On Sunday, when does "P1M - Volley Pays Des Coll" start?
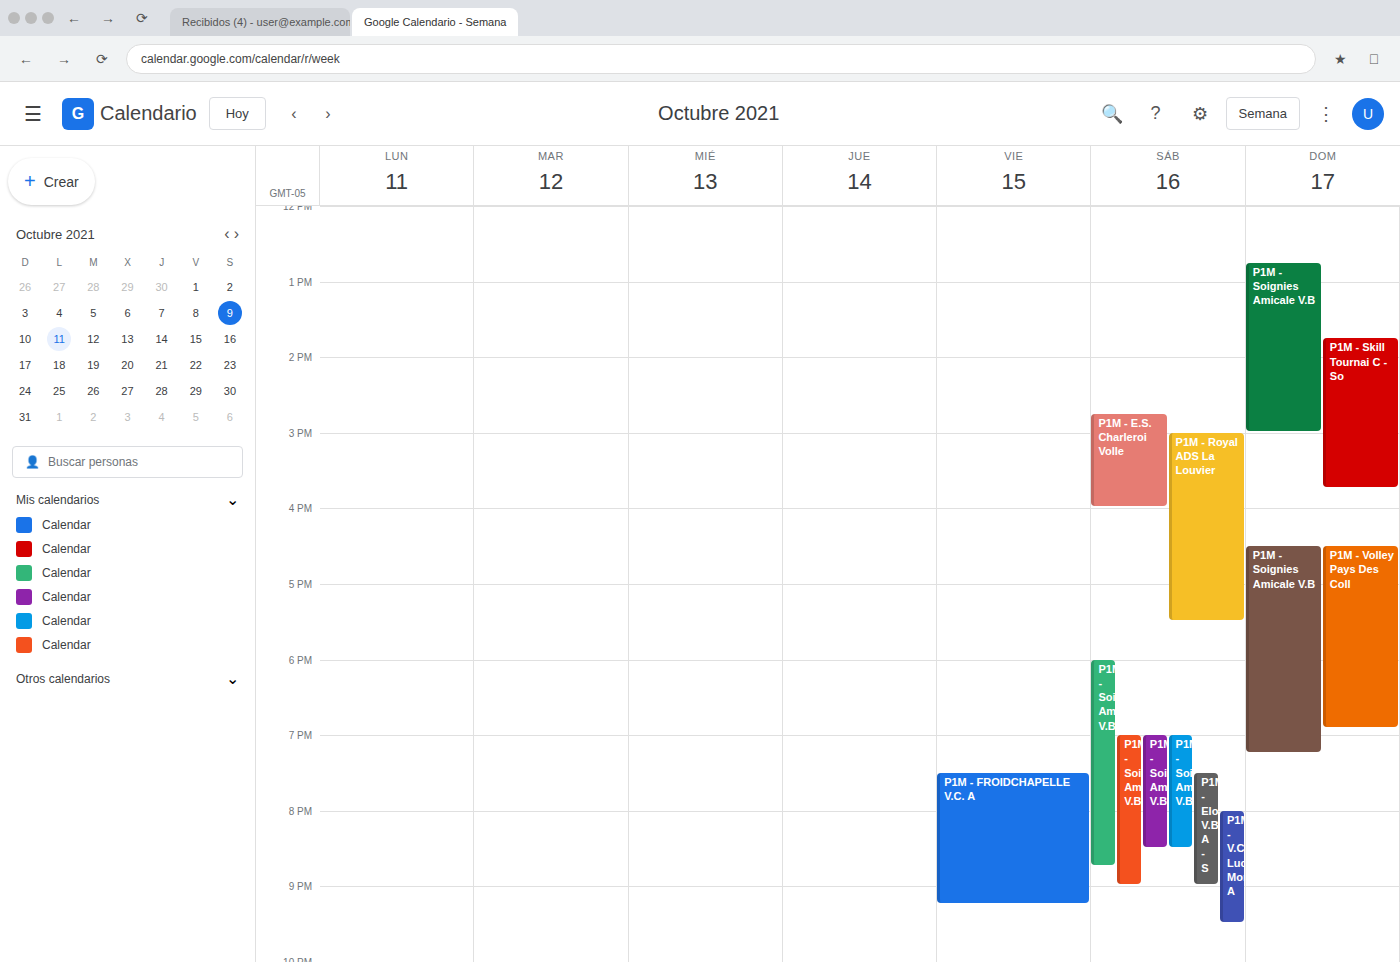
4:30 PM